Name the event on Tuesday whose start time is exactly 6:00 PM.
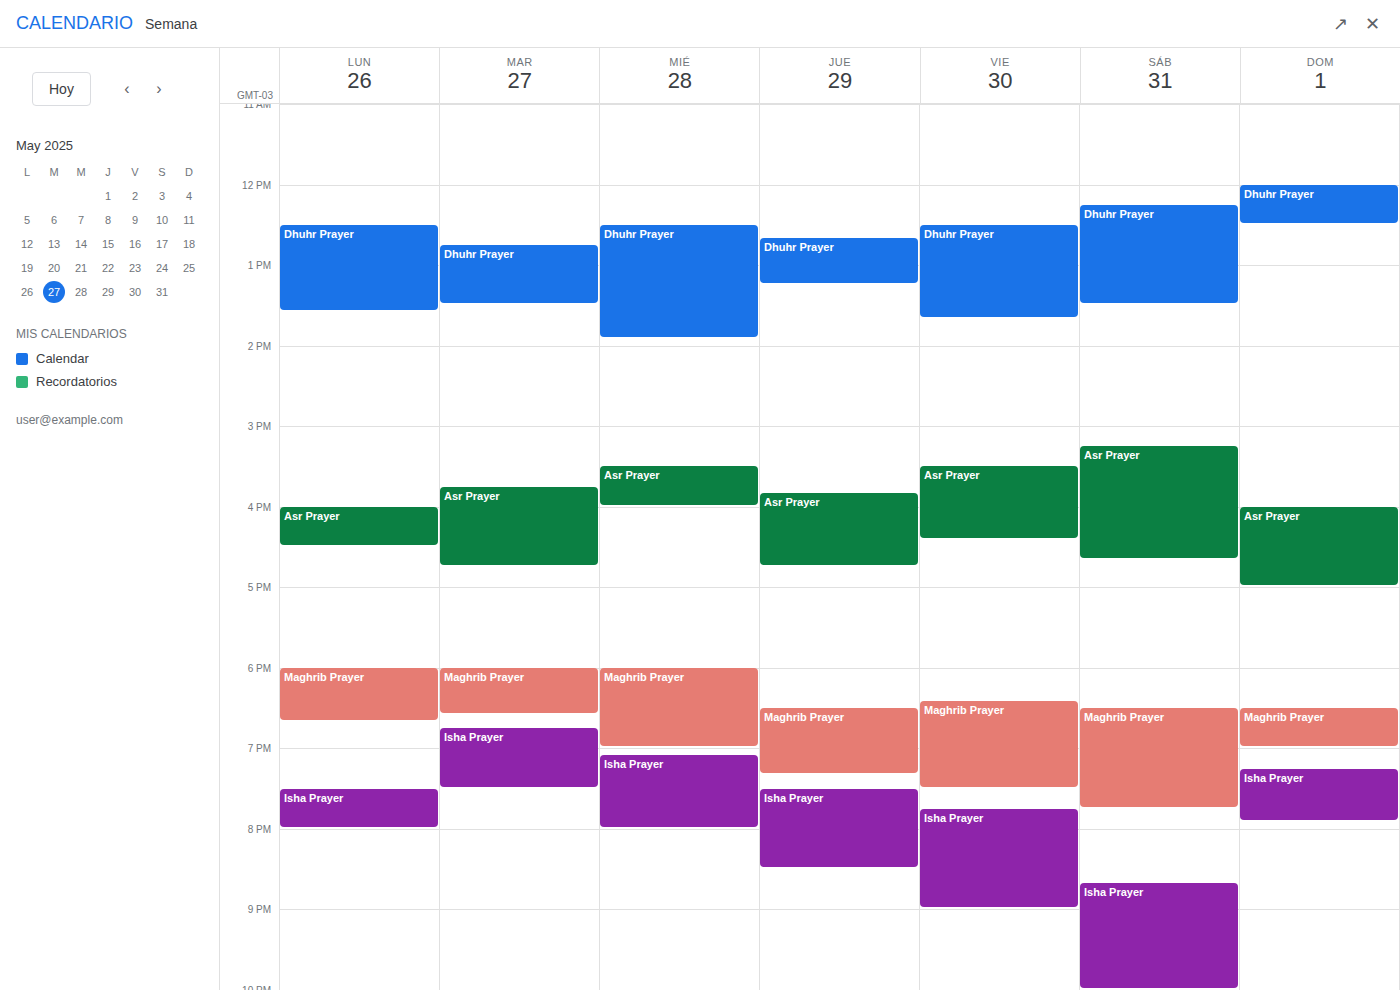
"Maghrib Prayer"